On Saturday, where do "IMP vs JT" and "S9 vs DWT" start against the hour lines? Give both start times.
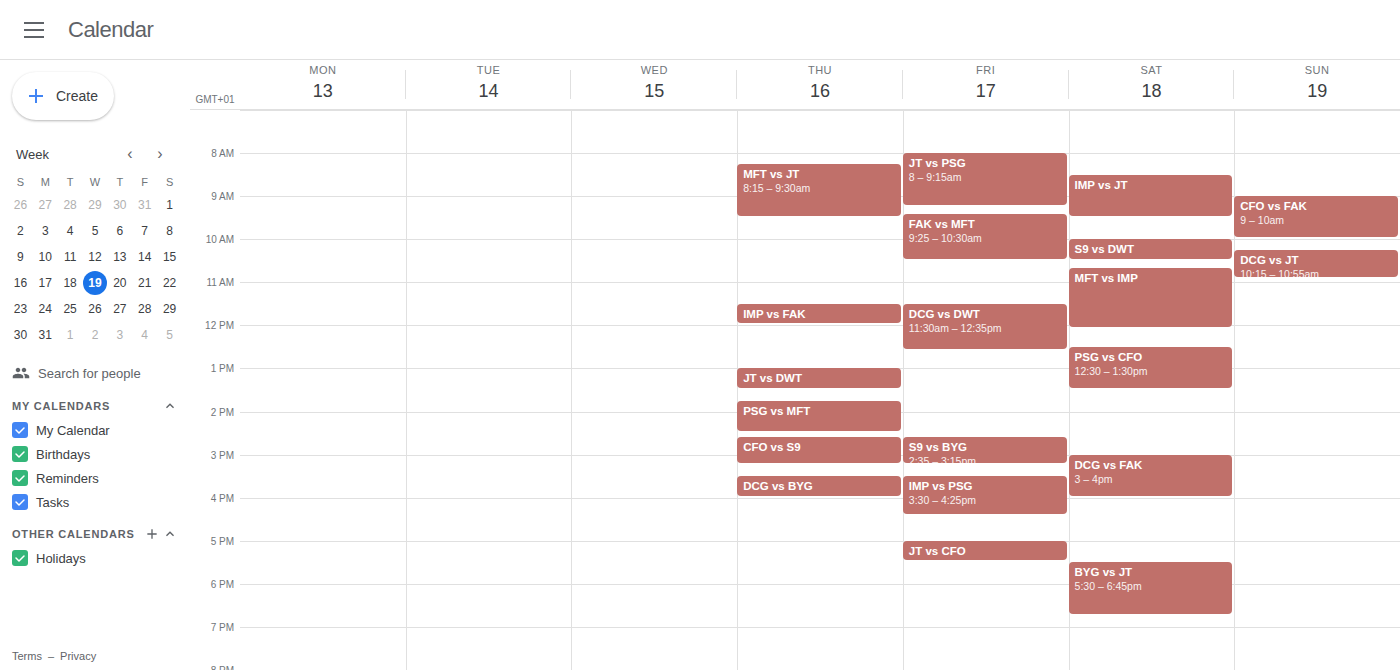
"IMP vs JT": 8:30 AM, halfway between the 8 AM and 9 AM lines. "S9 vs DWT": 10:00 AM, exactly on the 10 AM line.